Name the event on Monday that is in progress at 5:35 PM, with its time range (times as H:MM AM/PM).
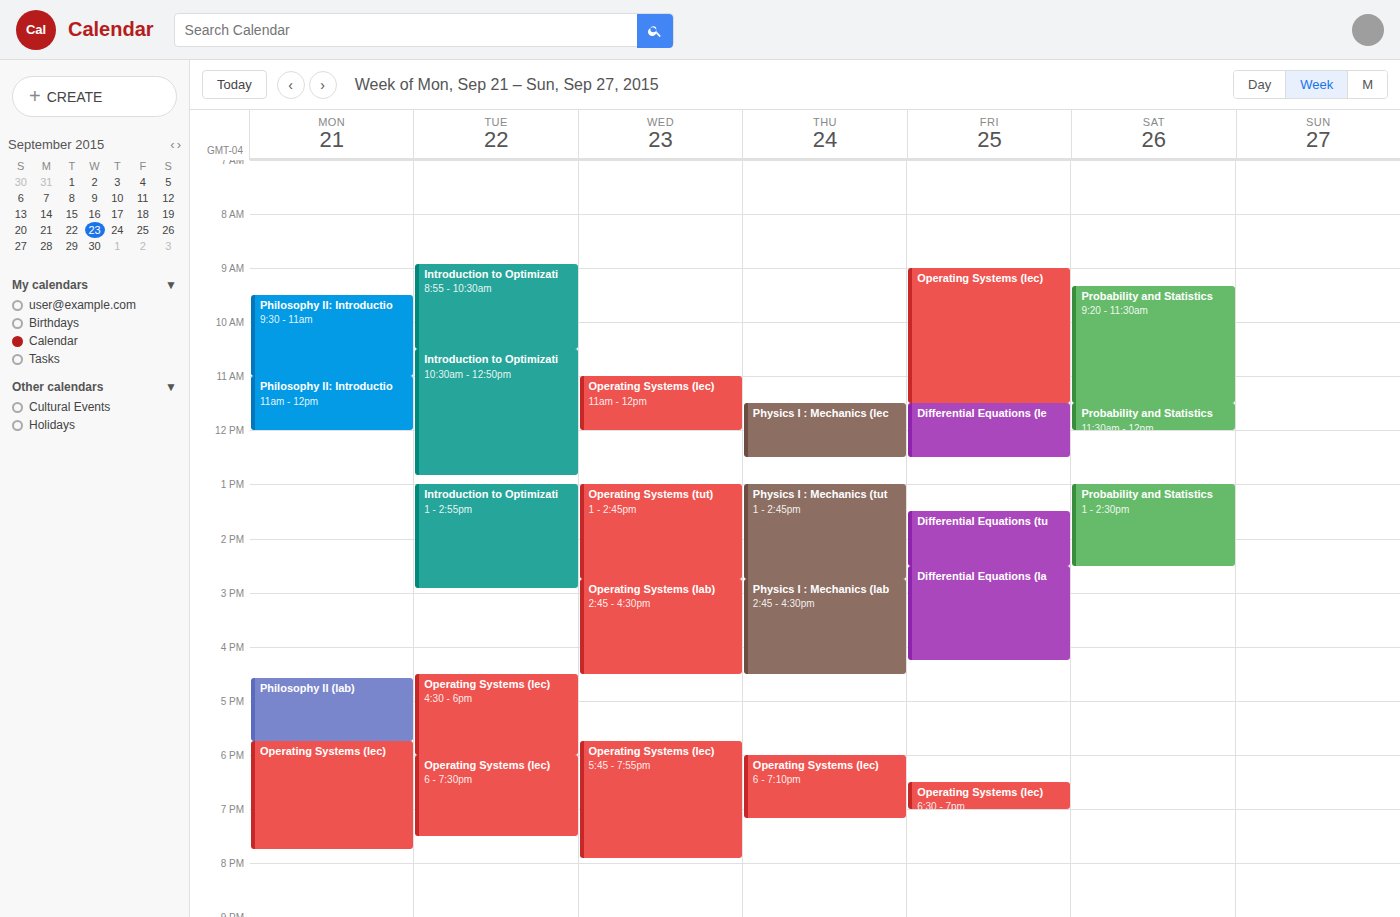
"Philosophy II (lab)", 4:35 PM to 5:45 PM